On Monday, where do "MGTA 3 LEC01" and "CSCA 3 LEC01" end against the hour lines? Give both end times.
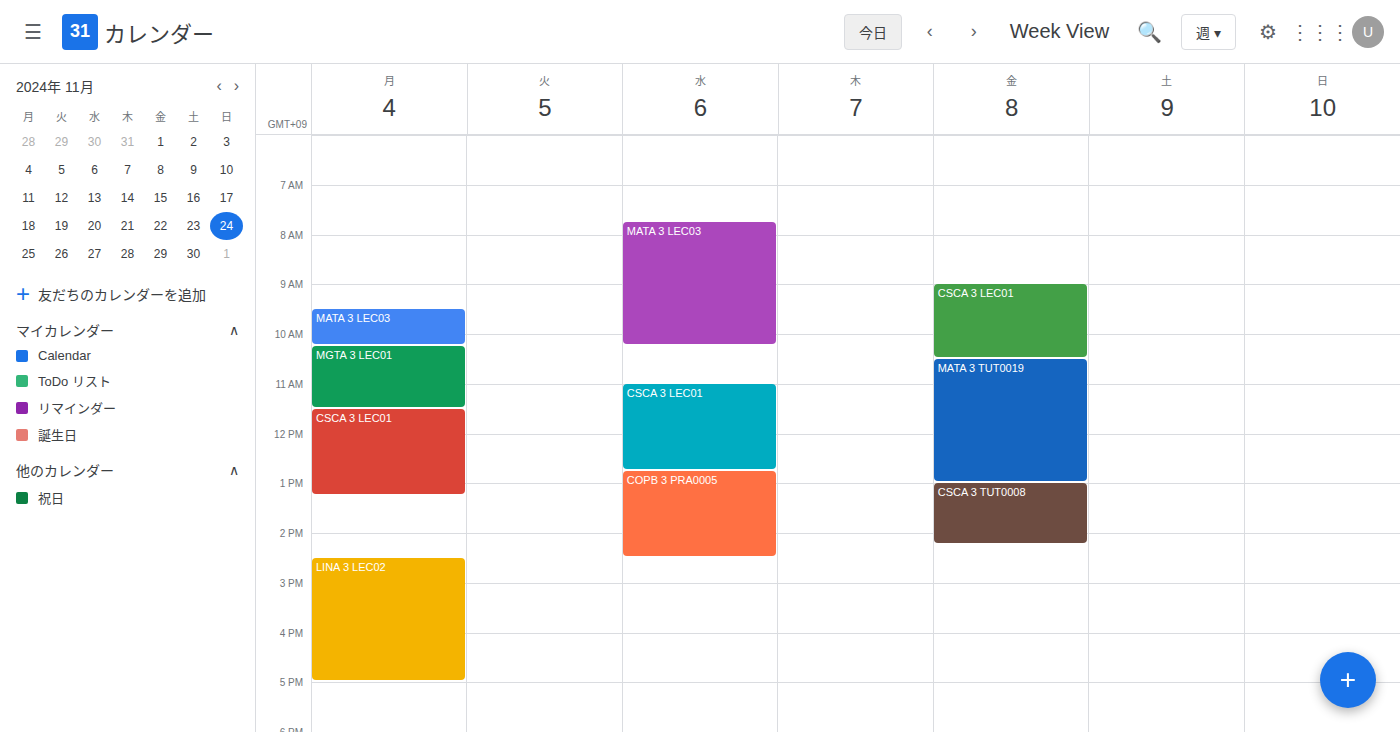
"MGTA 3 LEC01": 11:30 AM, halfway between the 11 AM and 12 PM lines. "CSCA 3 LEC01": 1:15 PM, neither: a quarter of the way from the 1 PM line to the 2 PM line.